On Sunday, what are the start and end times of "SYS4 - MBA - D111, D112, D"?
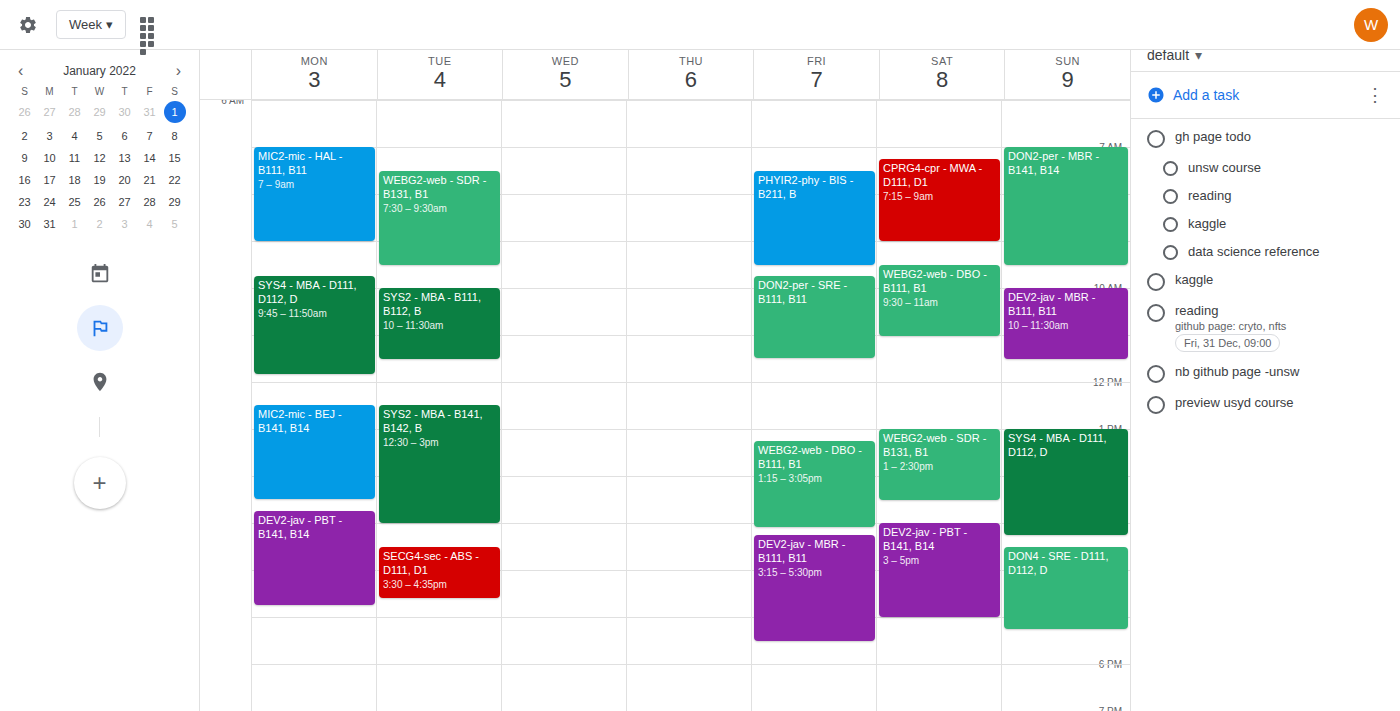
1:00 PM to 3:15 PM